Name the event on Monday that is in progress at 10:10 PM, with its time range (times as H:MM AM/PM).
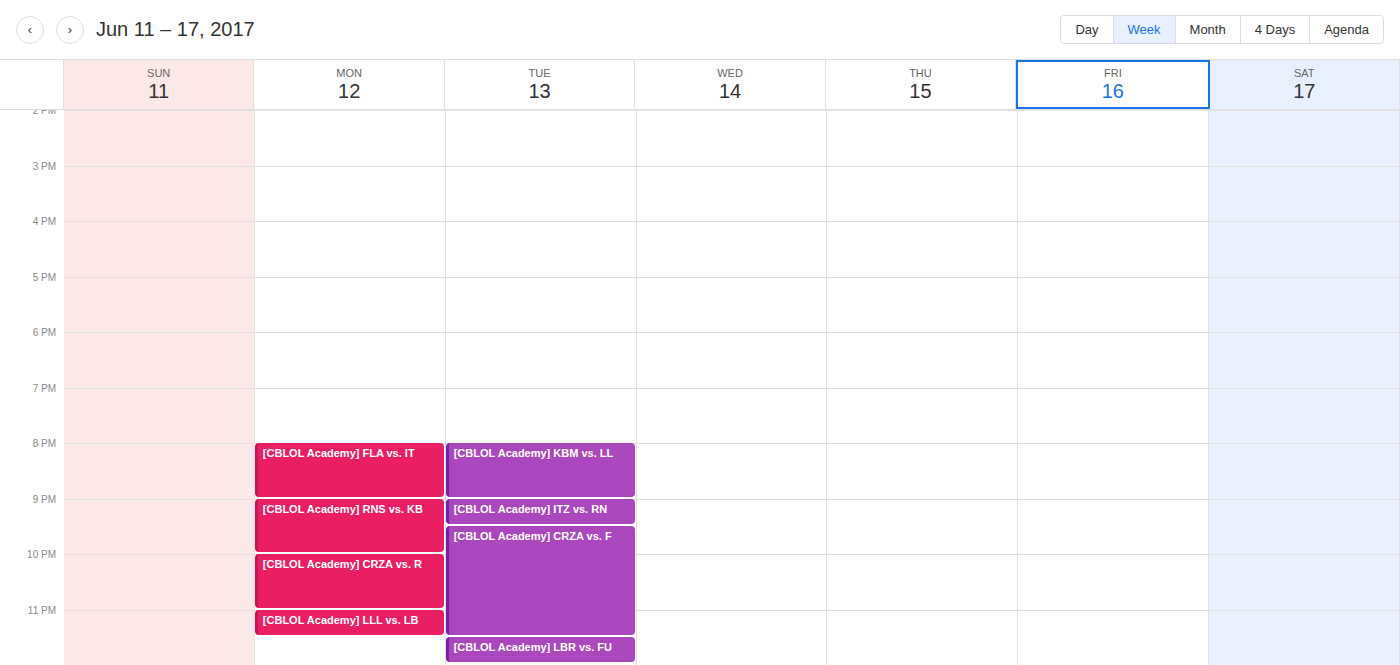
"[CBLOL Academy] CRZA vs. R", 10:00 PM to 11:00 PM